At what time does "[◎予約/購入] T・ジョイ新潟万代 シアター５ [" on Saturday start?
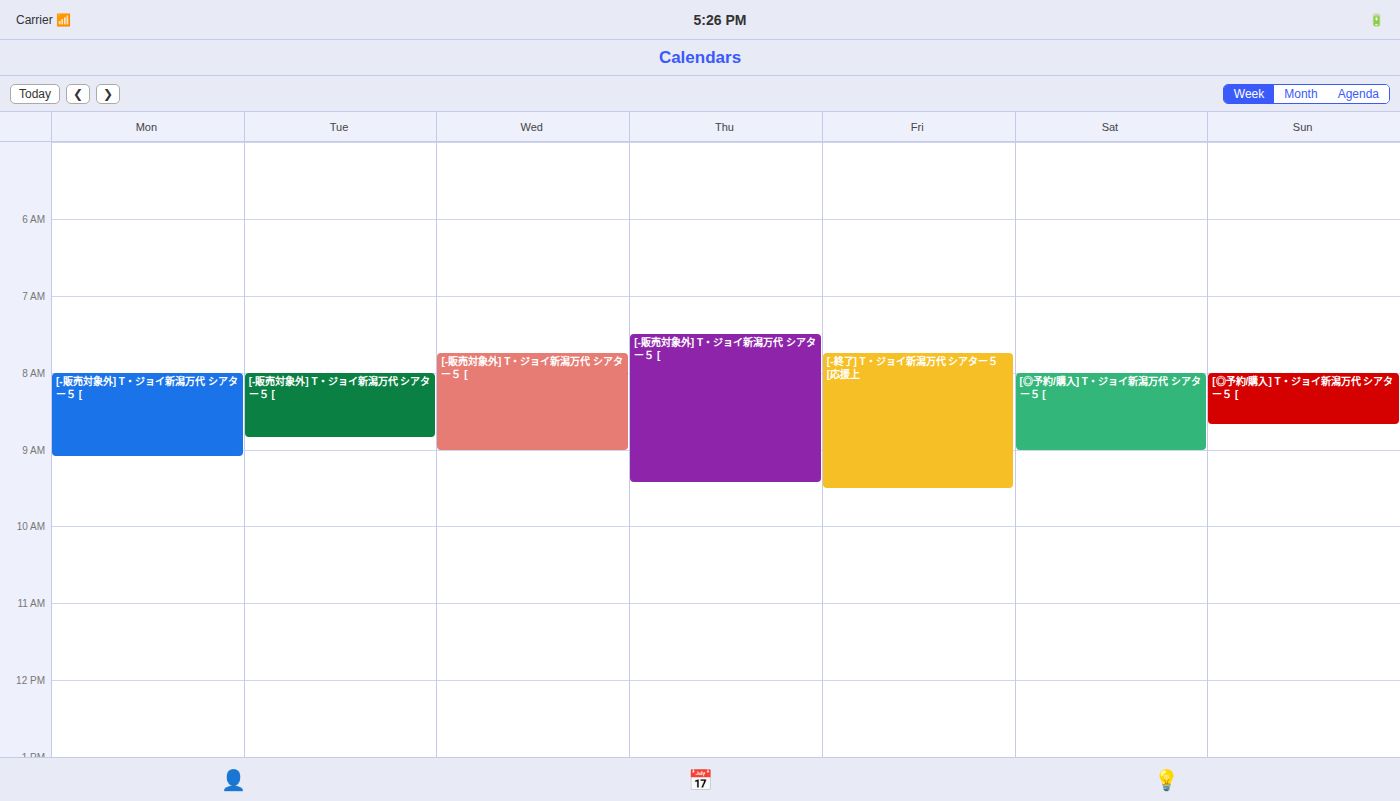
08:00